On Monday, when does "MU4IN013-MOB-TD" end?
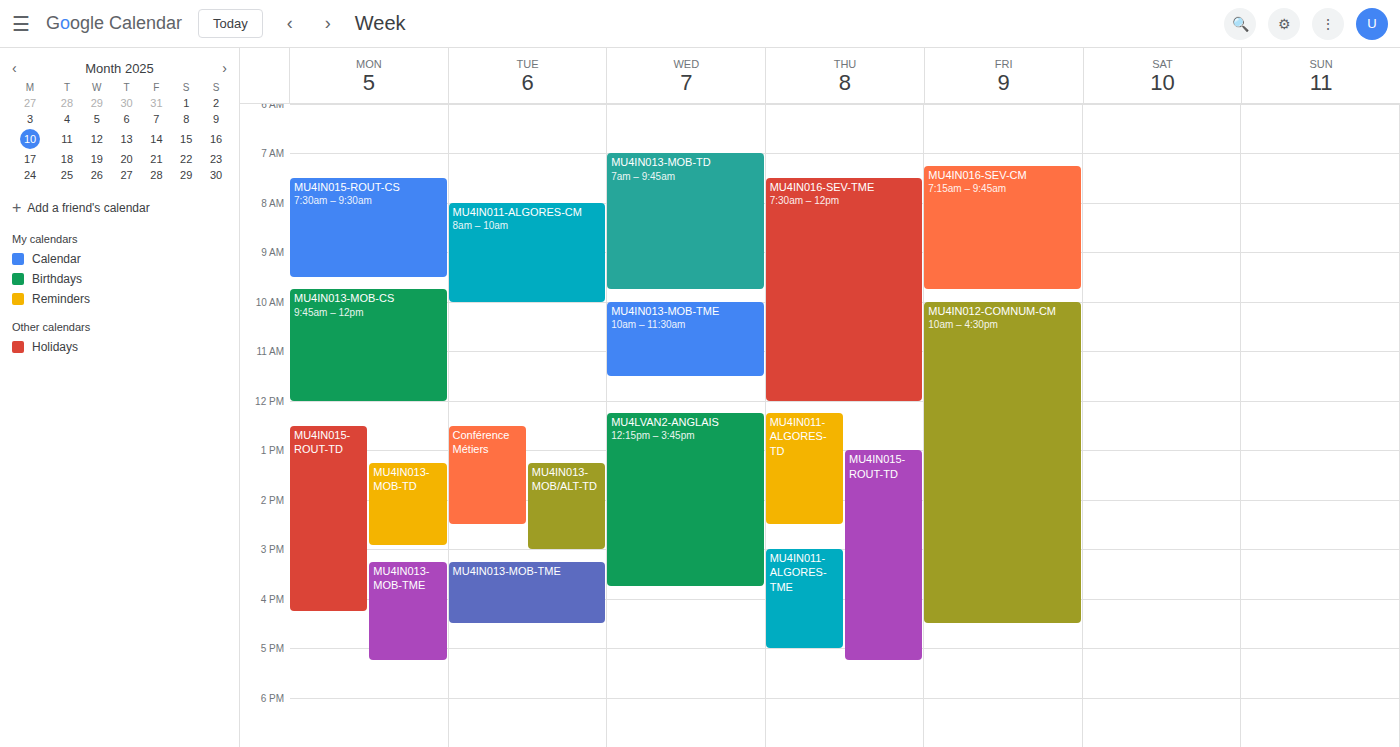
2:55 PM